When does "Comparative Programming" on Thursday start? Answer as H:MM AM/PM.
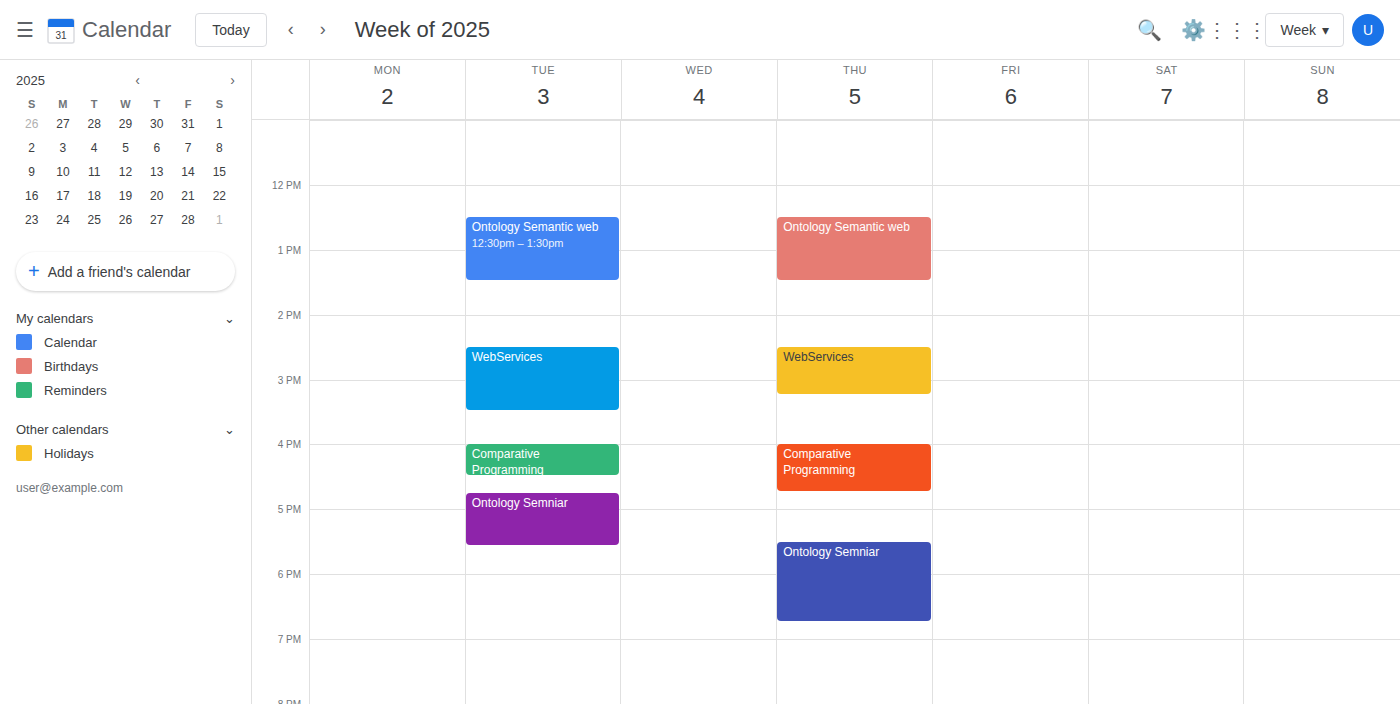
4:00 PM